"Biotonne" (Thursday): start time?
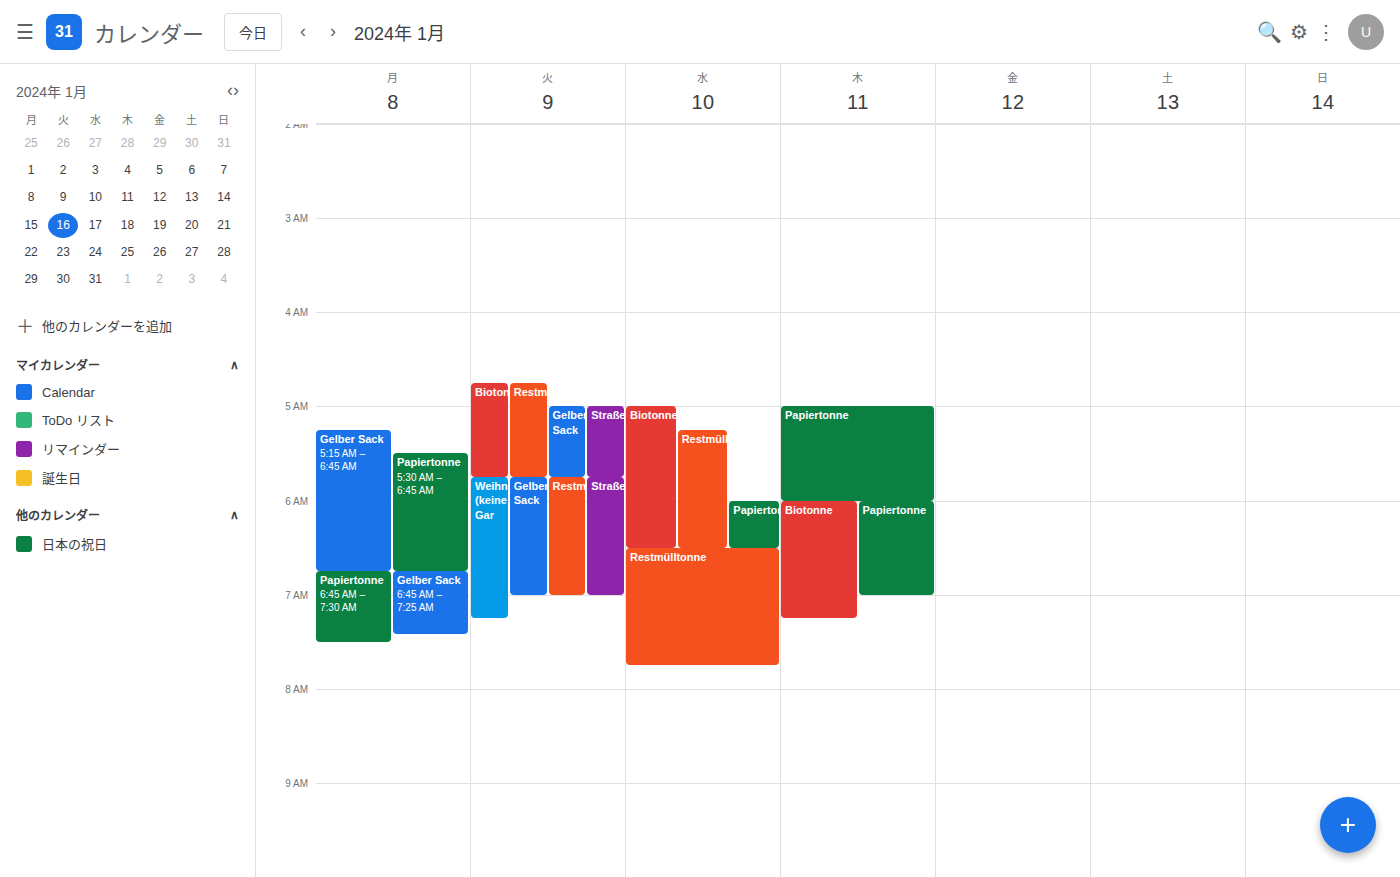
06:00